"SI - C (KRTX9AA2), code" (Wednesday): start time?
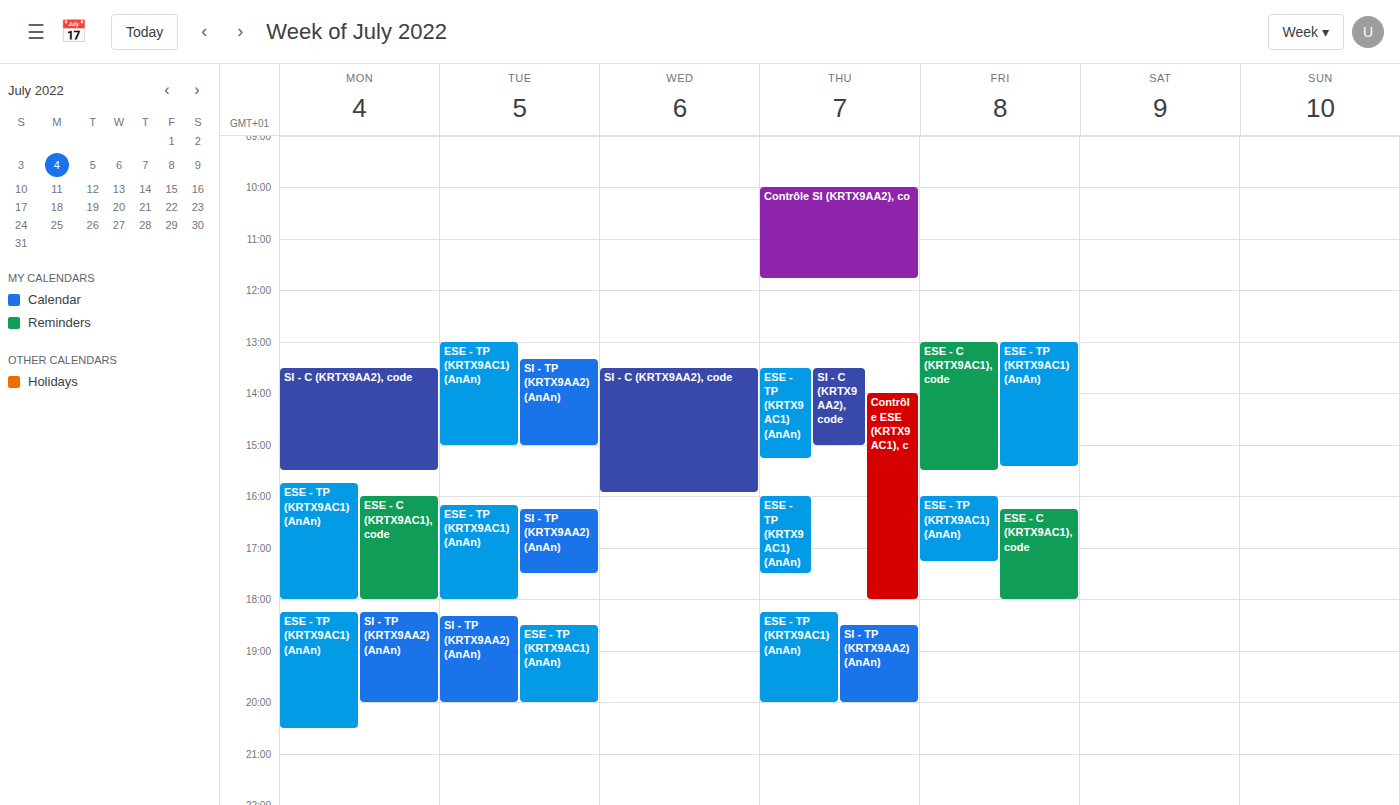
1:30 PM